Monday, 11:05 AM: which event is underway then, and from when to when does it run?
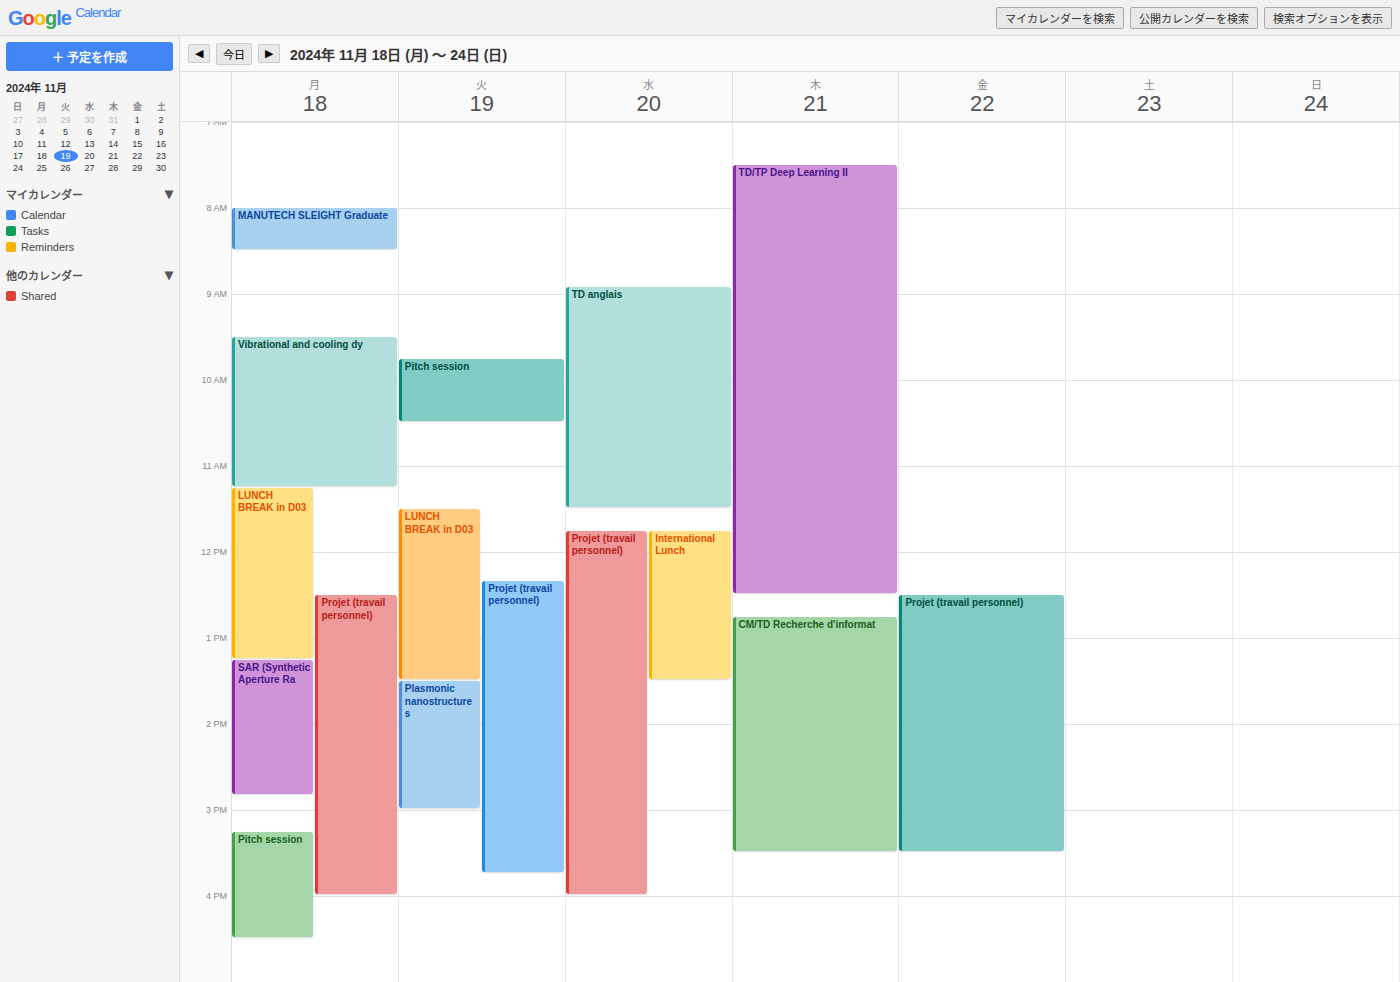
"Vibrational and cooling dy", 9:30 AM to 11:15 AM